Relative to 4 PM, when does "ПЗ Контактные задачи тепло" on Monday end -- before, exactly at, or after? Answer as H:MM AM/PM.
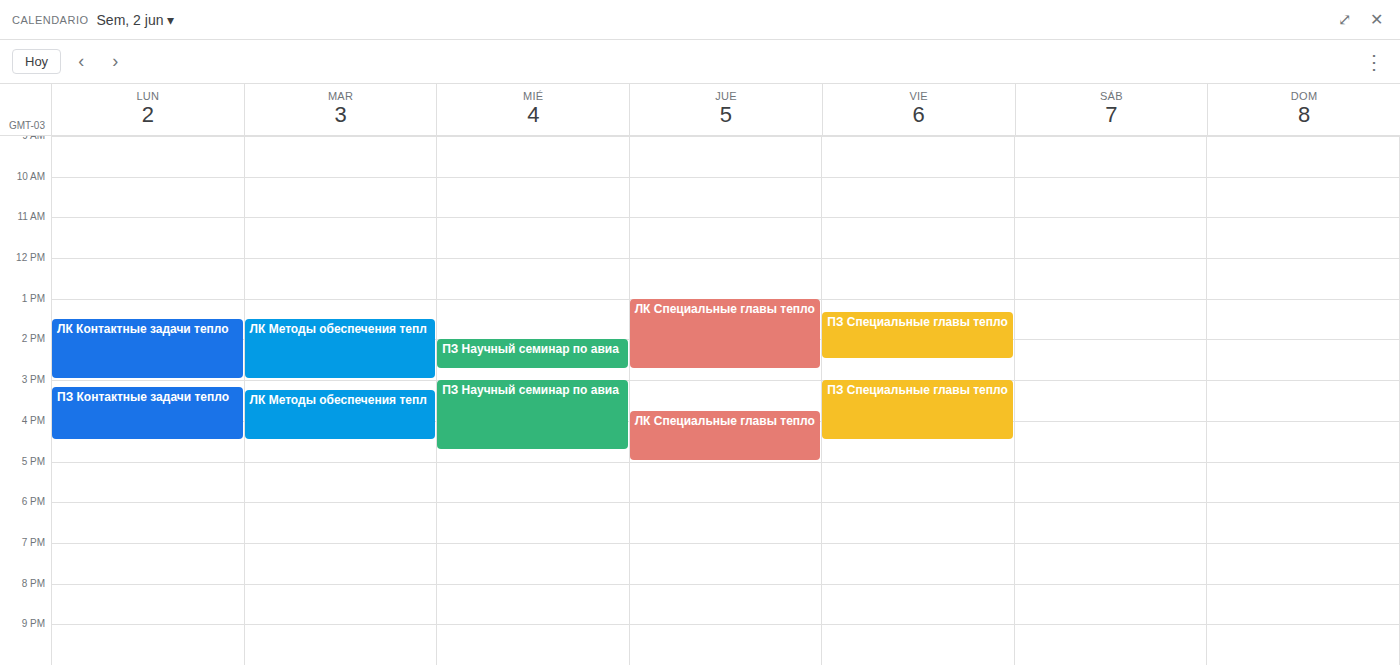
4:30 PM -- after 4 PM, 30 minutes below the 4 PM line.